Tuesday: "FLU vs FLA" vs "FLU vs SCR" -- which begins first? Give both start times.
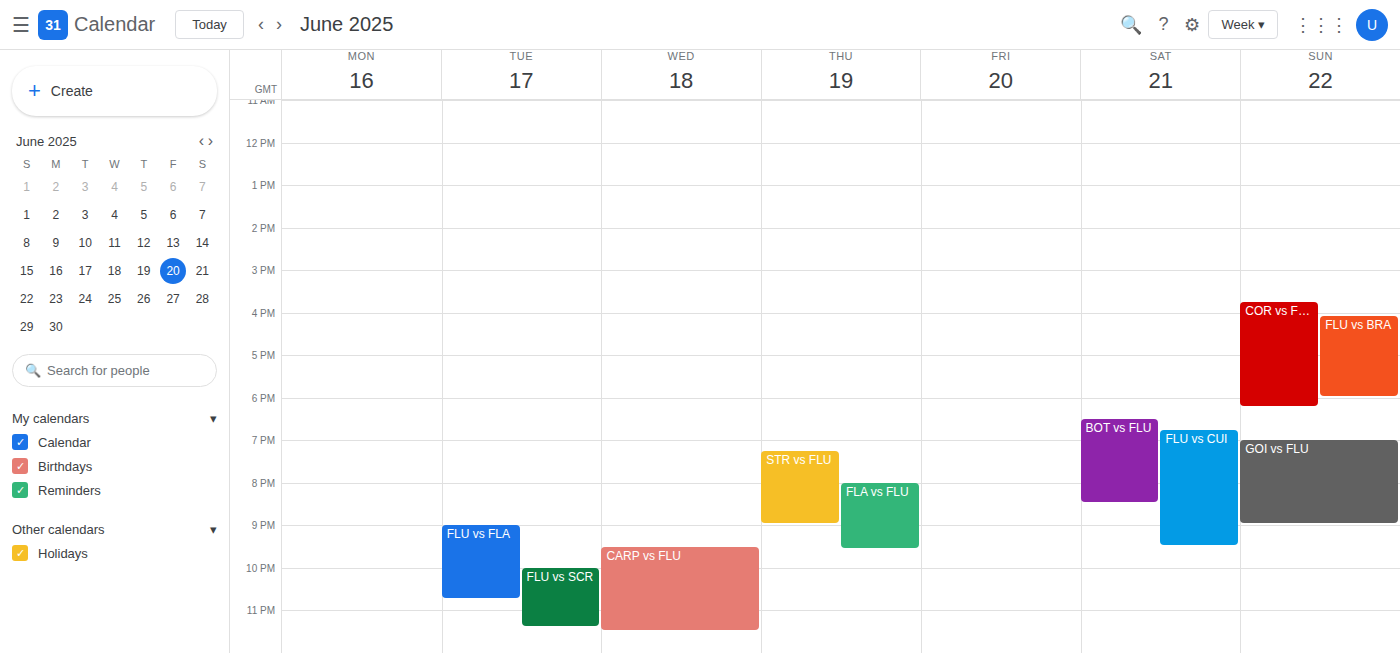
"FLU vs FLA" 9:00 PM; "FLU vs SCR" 10:00 PM.